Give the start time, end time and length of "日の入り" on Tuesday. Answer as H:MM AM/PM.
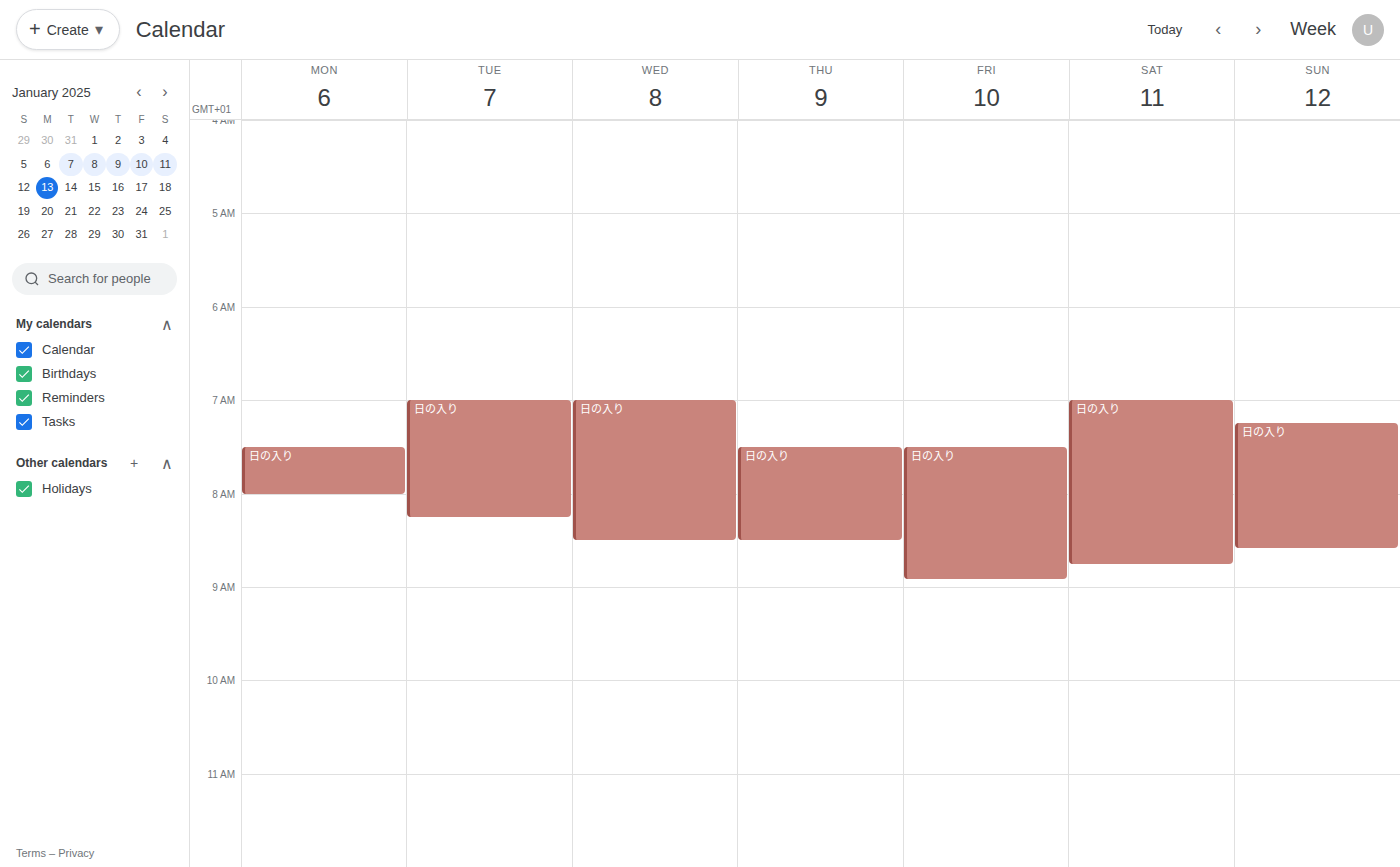
7:00 AM to 8:15 AM, 1 hour 15 minutes